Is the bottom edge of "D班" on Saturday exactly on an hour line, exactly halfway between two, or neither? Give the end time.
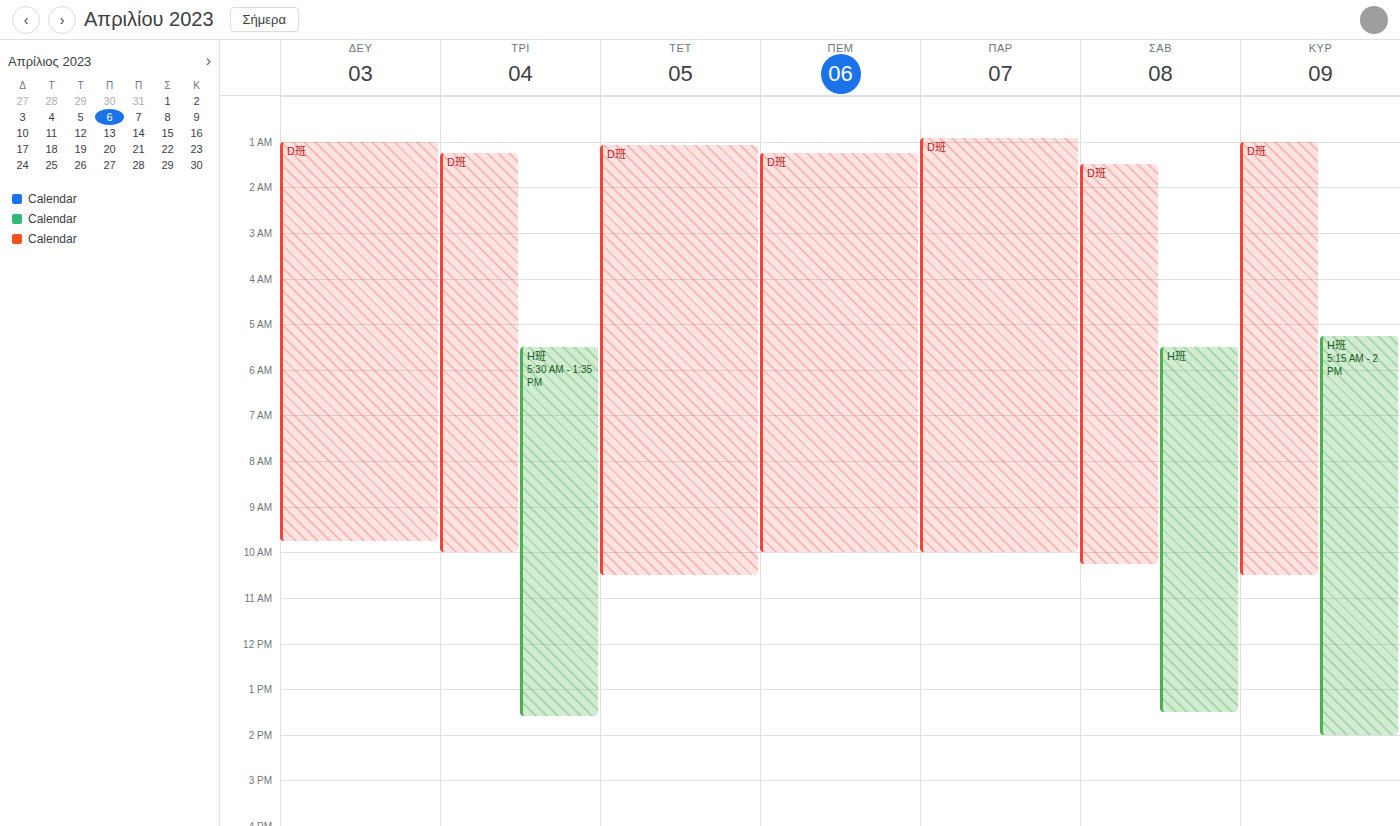
10:15 AM -- neither: a quarter of the way from the 10 AM line to the 11 AM line.